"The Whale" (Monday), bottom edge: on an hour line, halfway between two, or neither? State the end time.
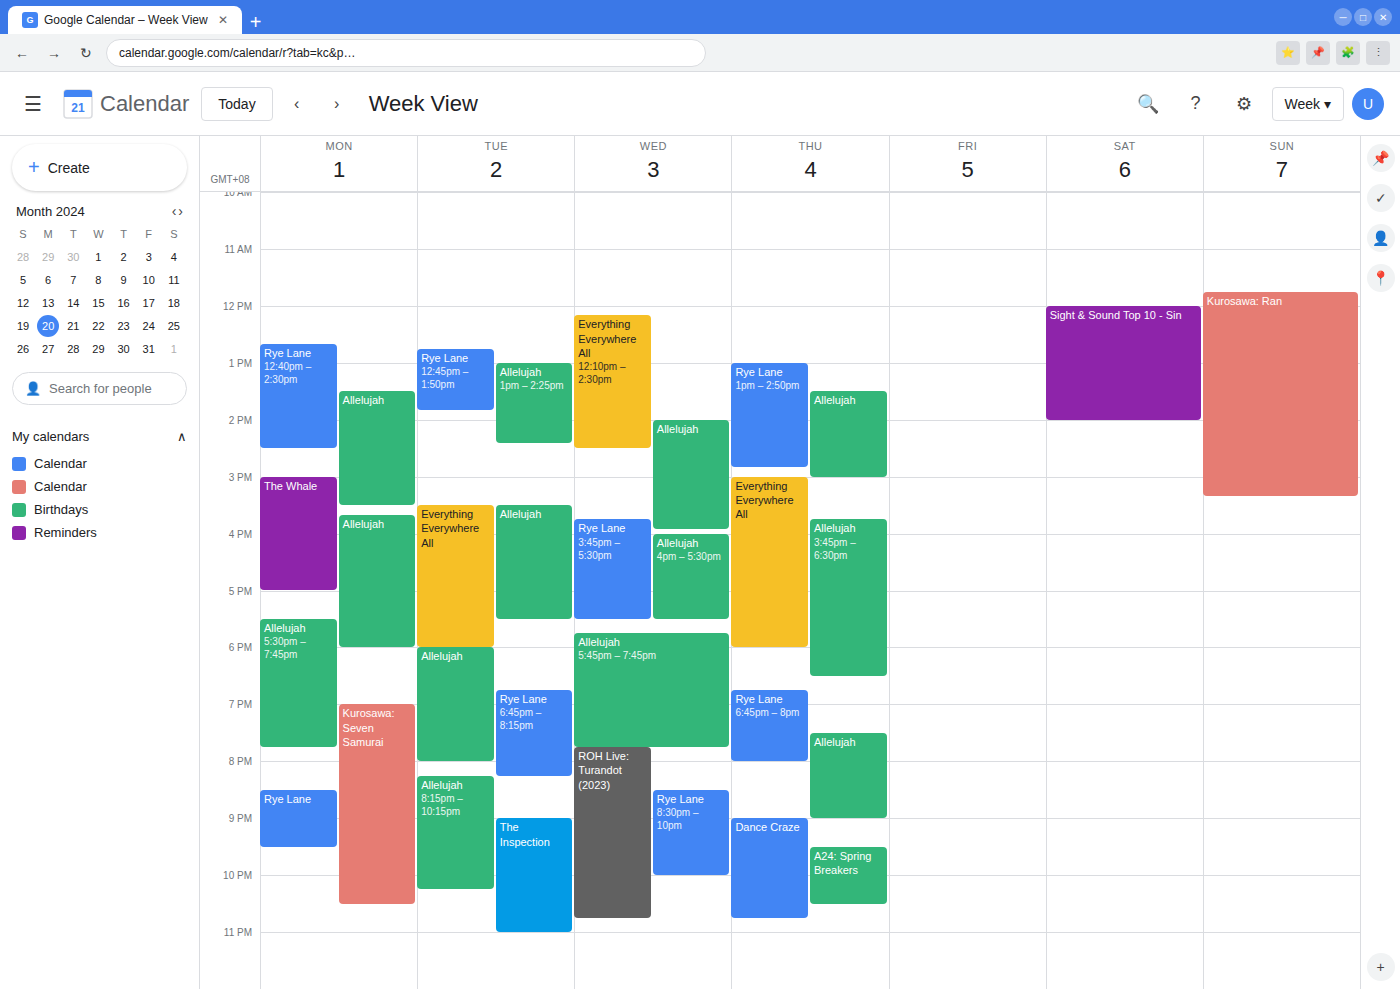
5:00 PM -- exactly on the 5 PM line.